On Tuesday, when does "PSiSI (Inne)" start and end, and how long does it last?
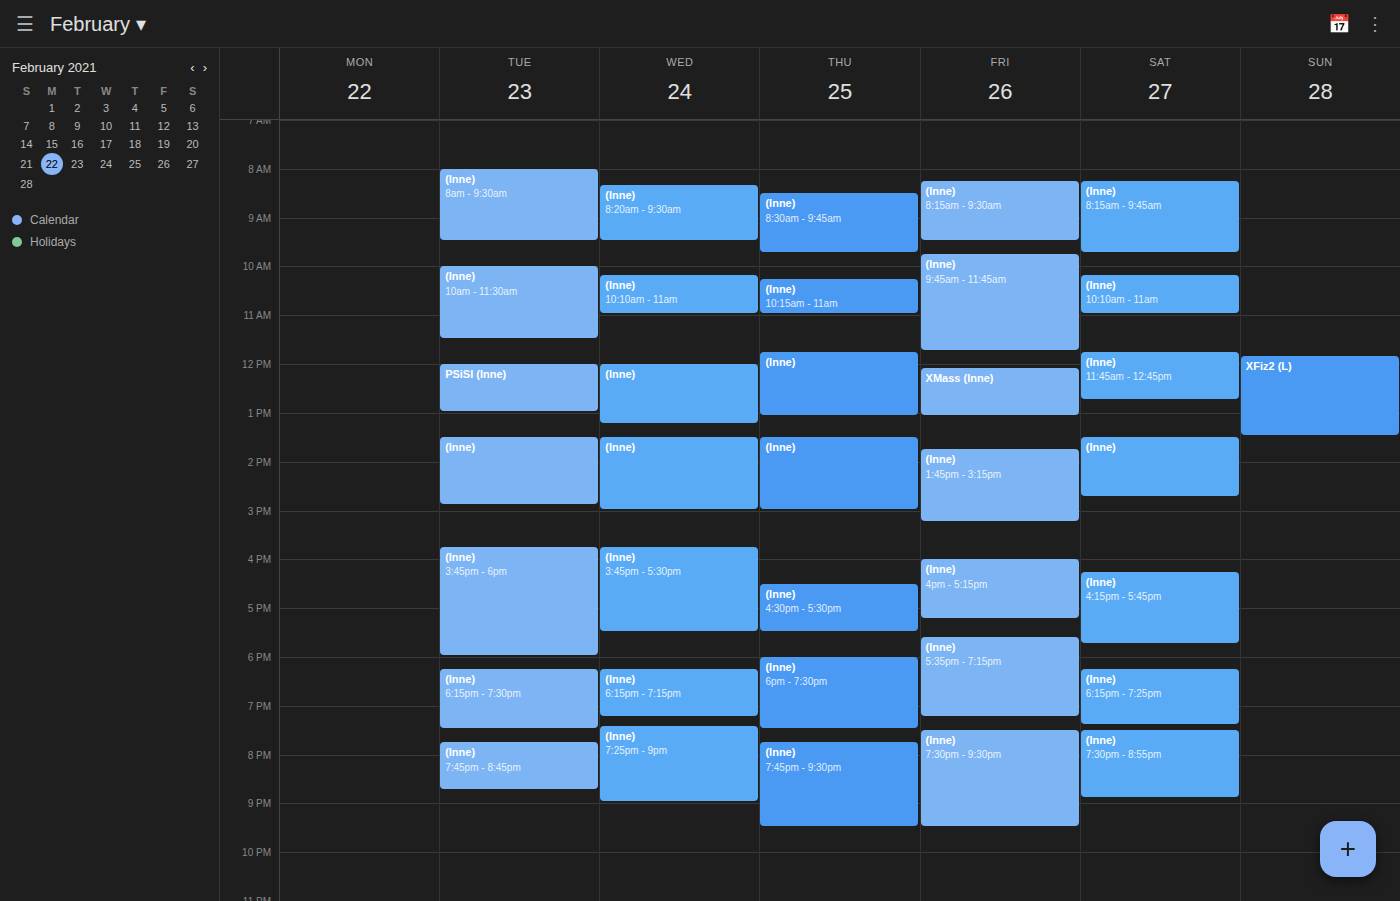
12:00 PM to 1:00 PM, 1 hour